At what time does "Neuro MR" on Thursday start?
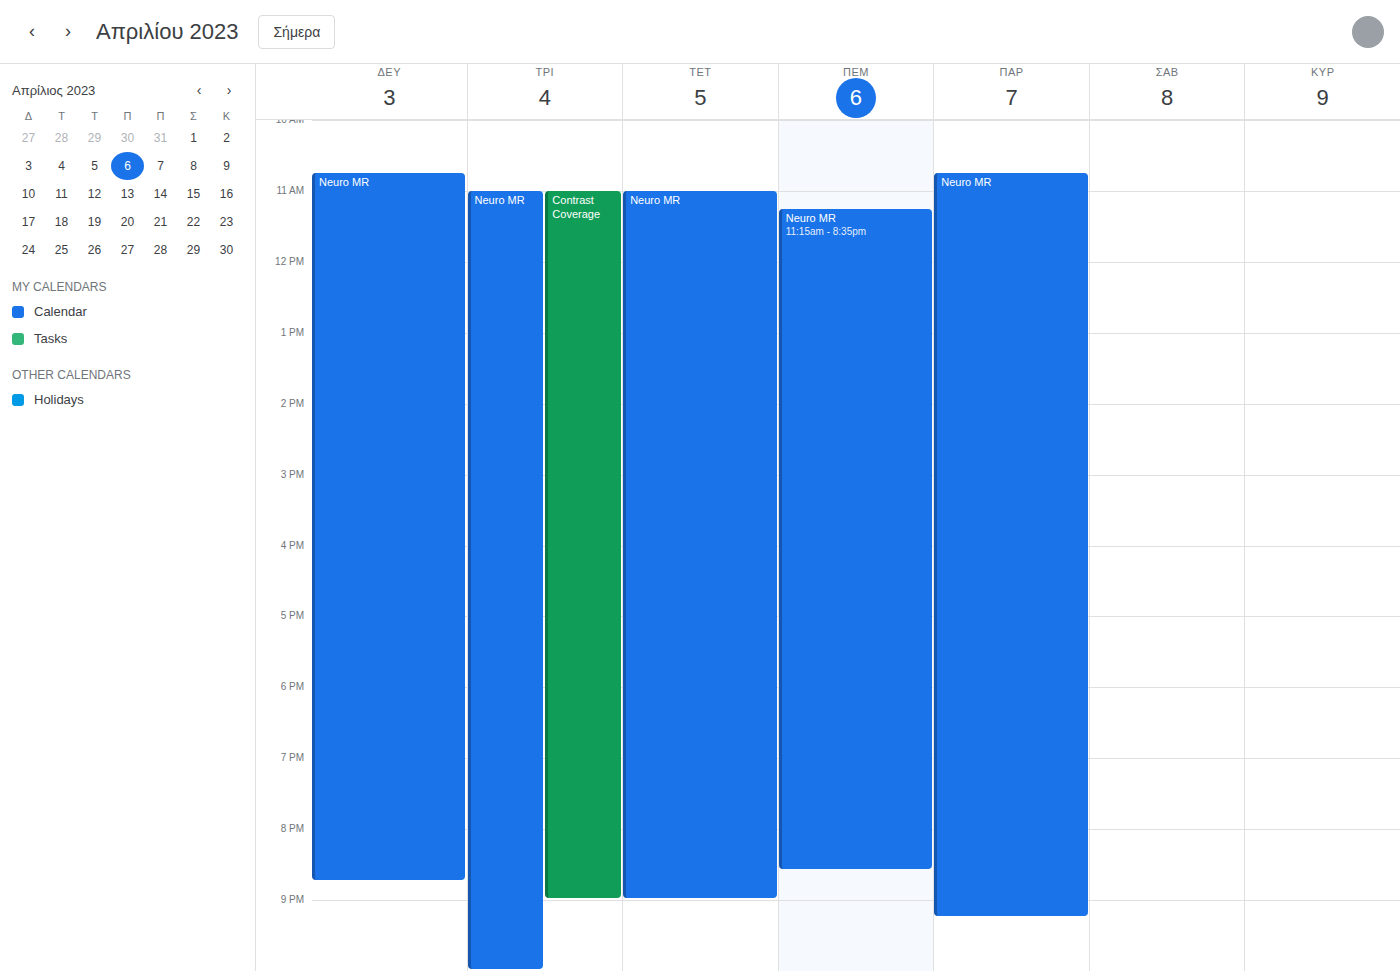
11:15 AM